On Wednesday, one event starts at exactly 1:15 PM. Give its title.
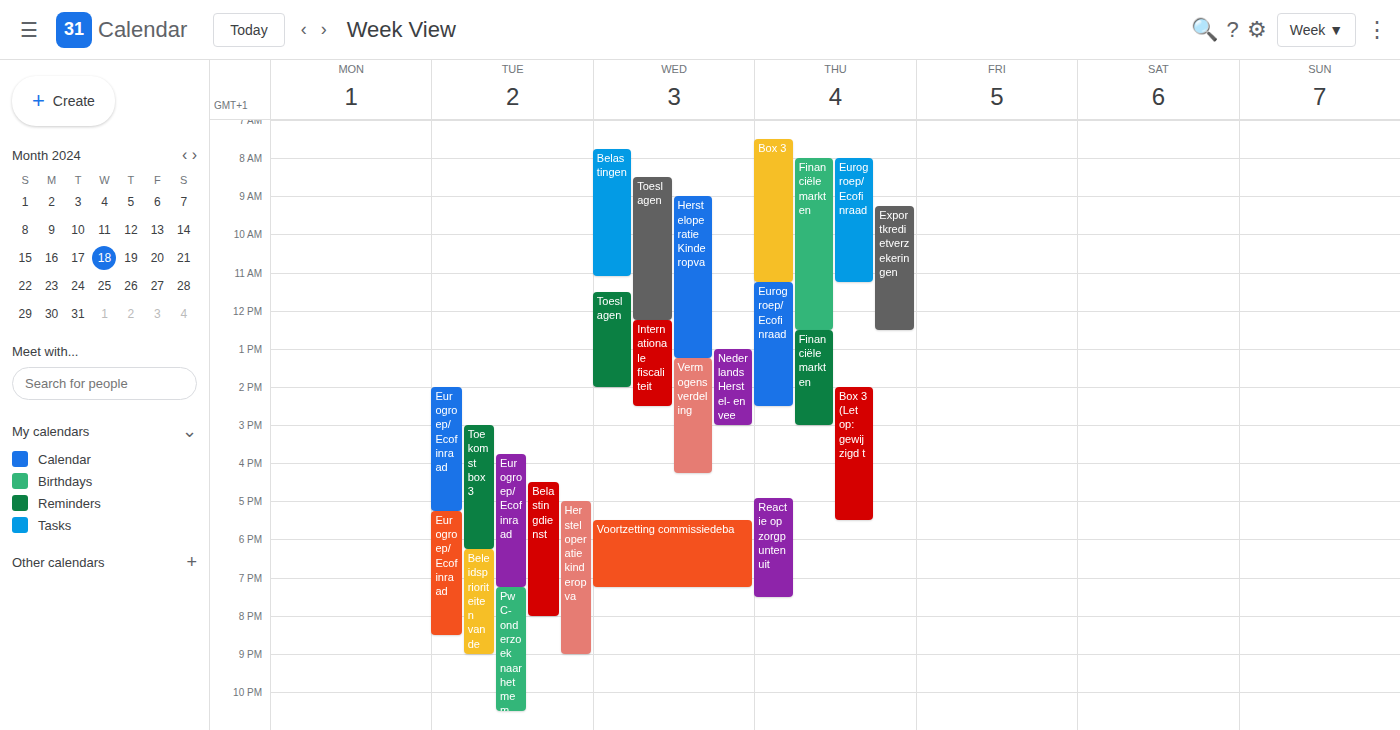
"Vermogensverdeling"